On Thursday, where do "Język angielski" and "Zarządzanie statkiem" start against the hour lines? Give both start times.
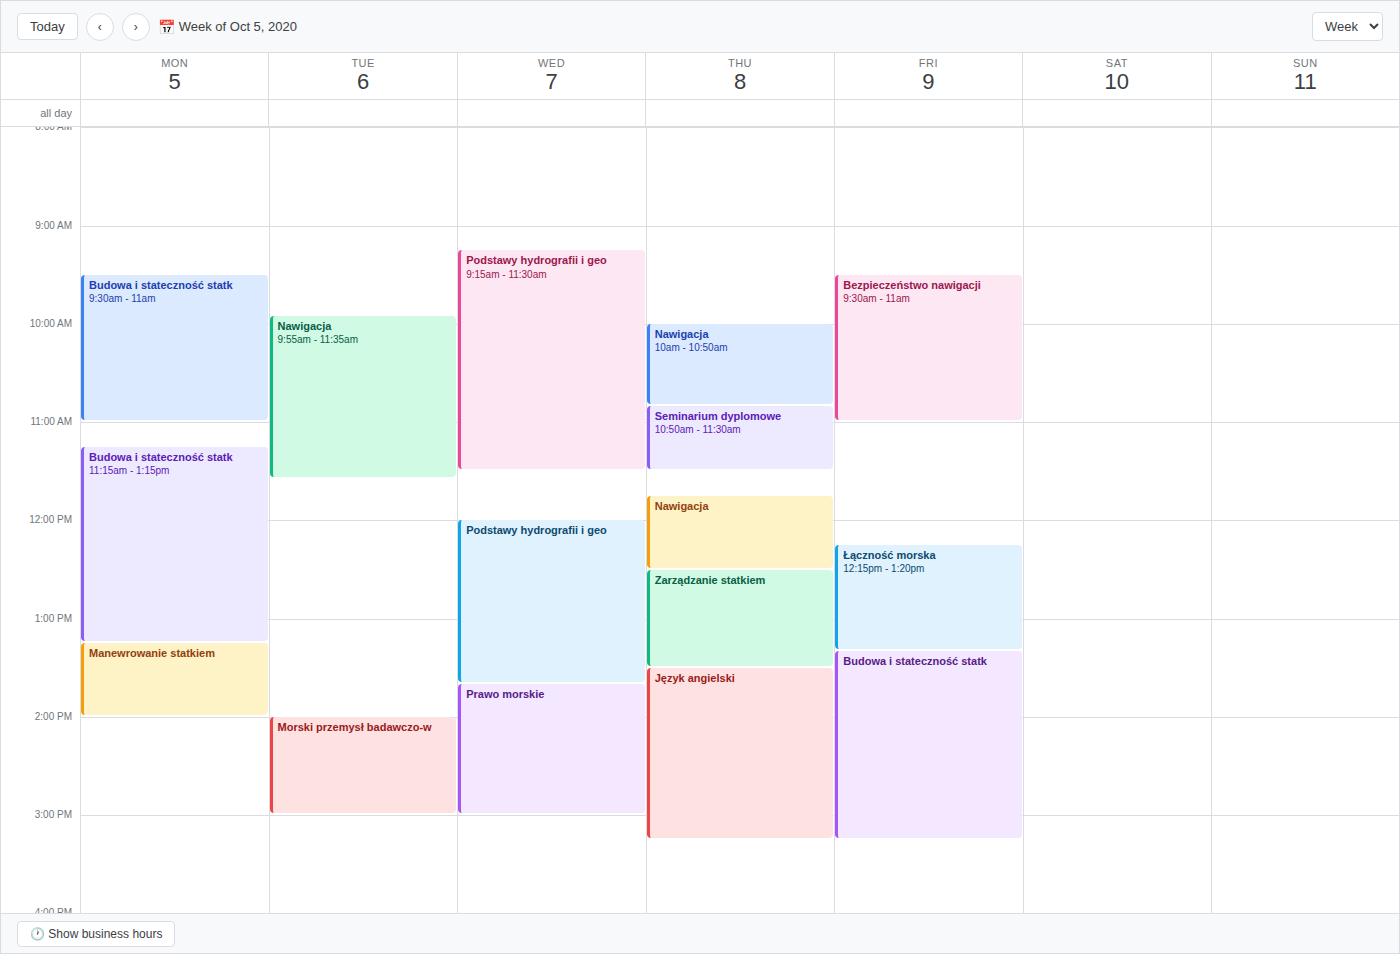
"Język angielski": 1:30 PM, halfway between the 1 PM and 2 PM lines. "Zarządzanie statkiem": 12:30 PM, halfway between the 12 PM and 1 PM lines.